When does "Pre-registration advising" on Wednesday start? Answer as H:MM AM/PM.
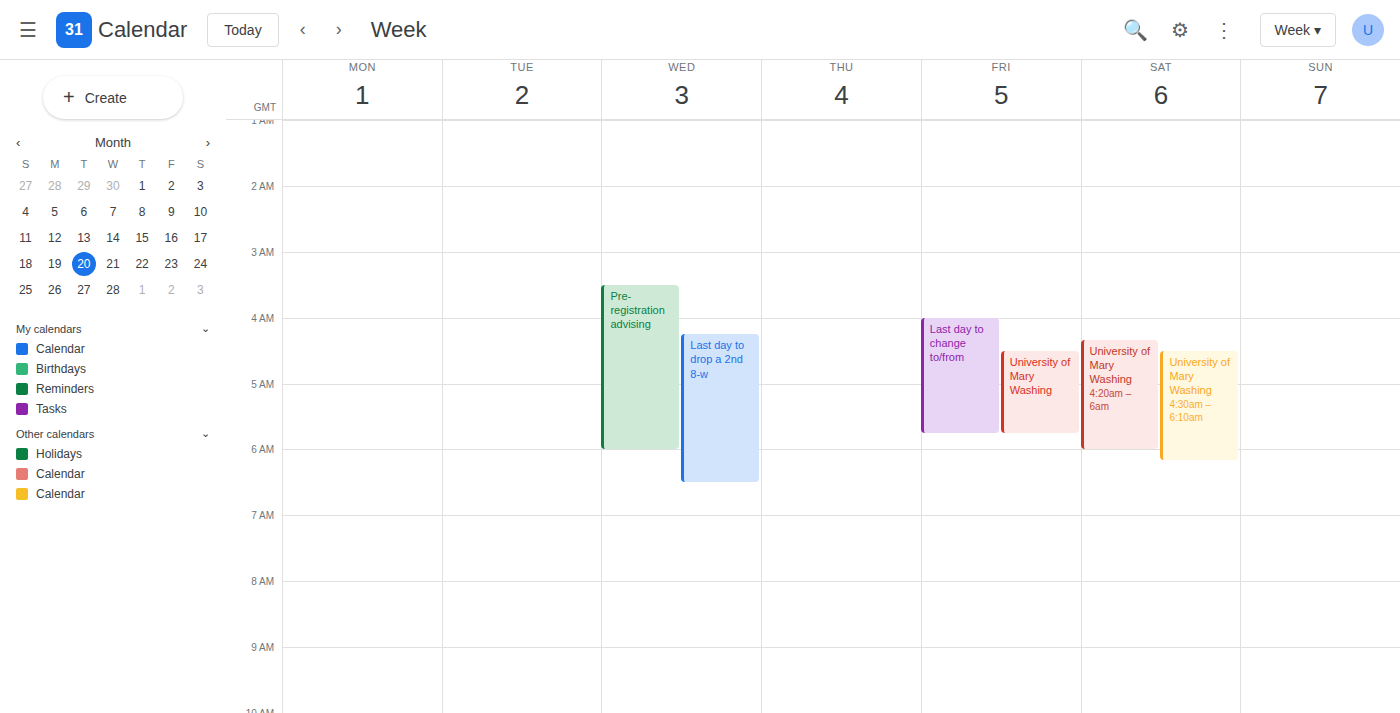
3:30 AM